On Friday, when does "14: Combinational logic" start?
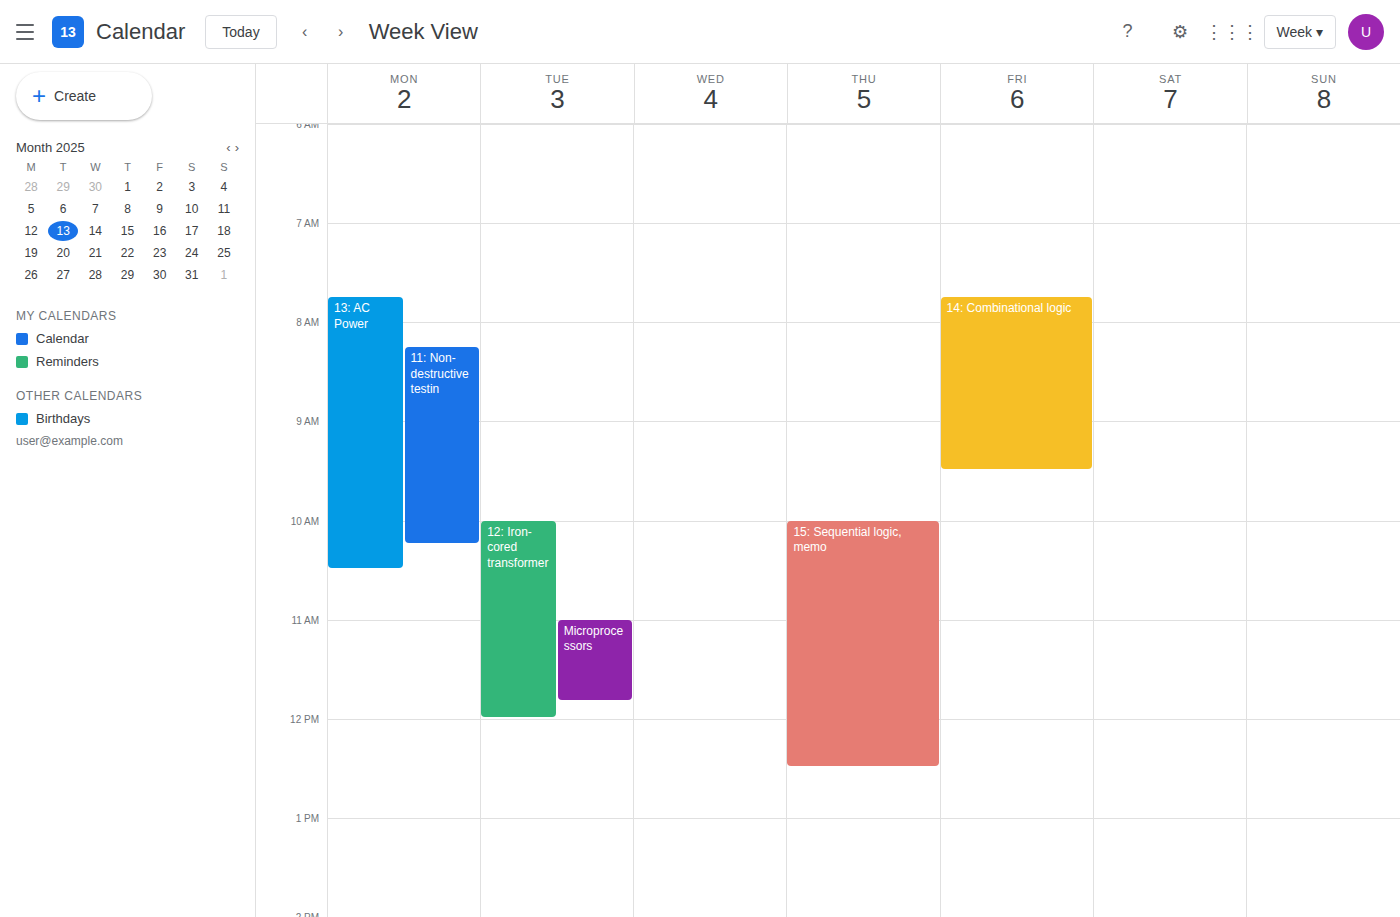
7:45 AM